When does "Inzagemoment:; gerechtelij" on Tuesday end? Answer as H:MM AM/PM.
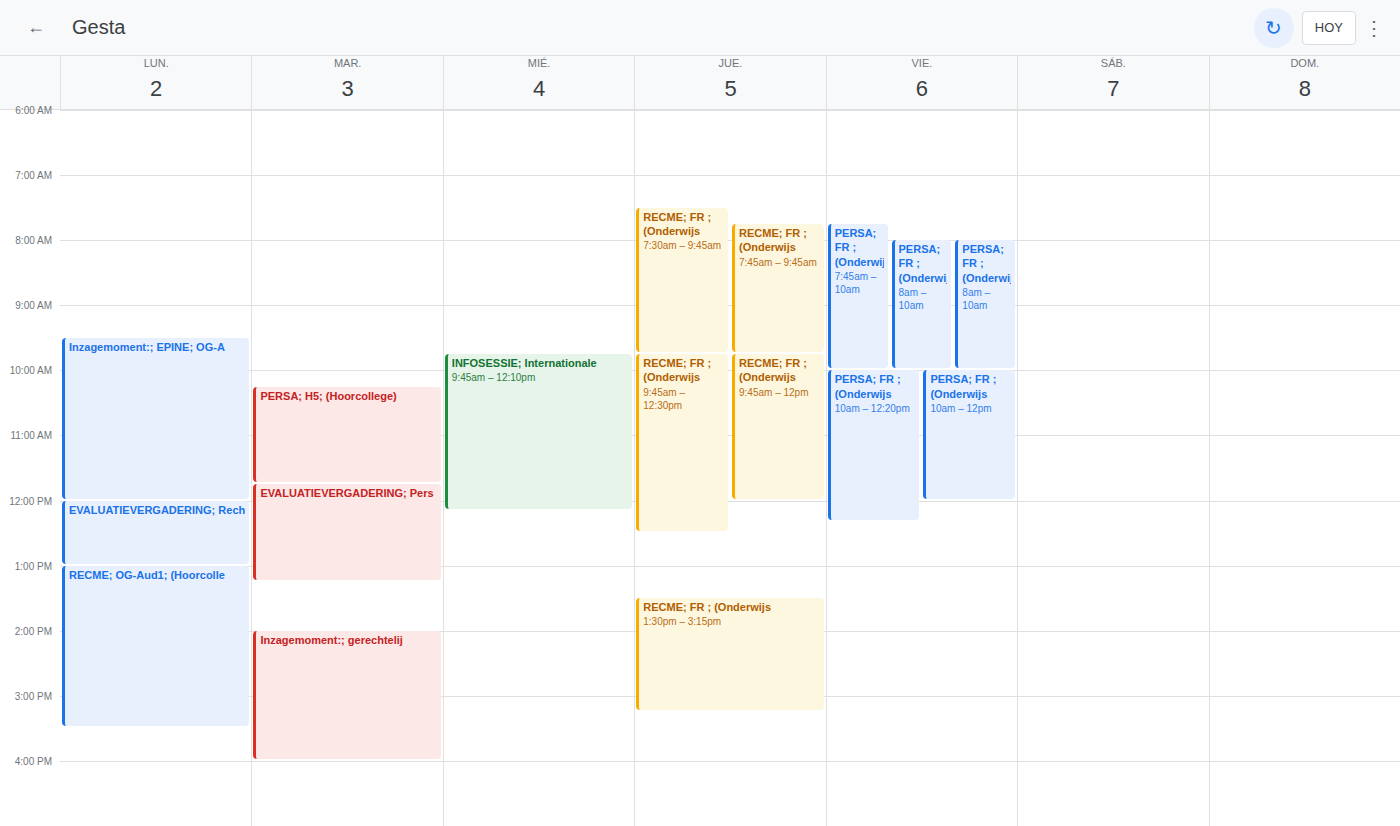
4:00 PM